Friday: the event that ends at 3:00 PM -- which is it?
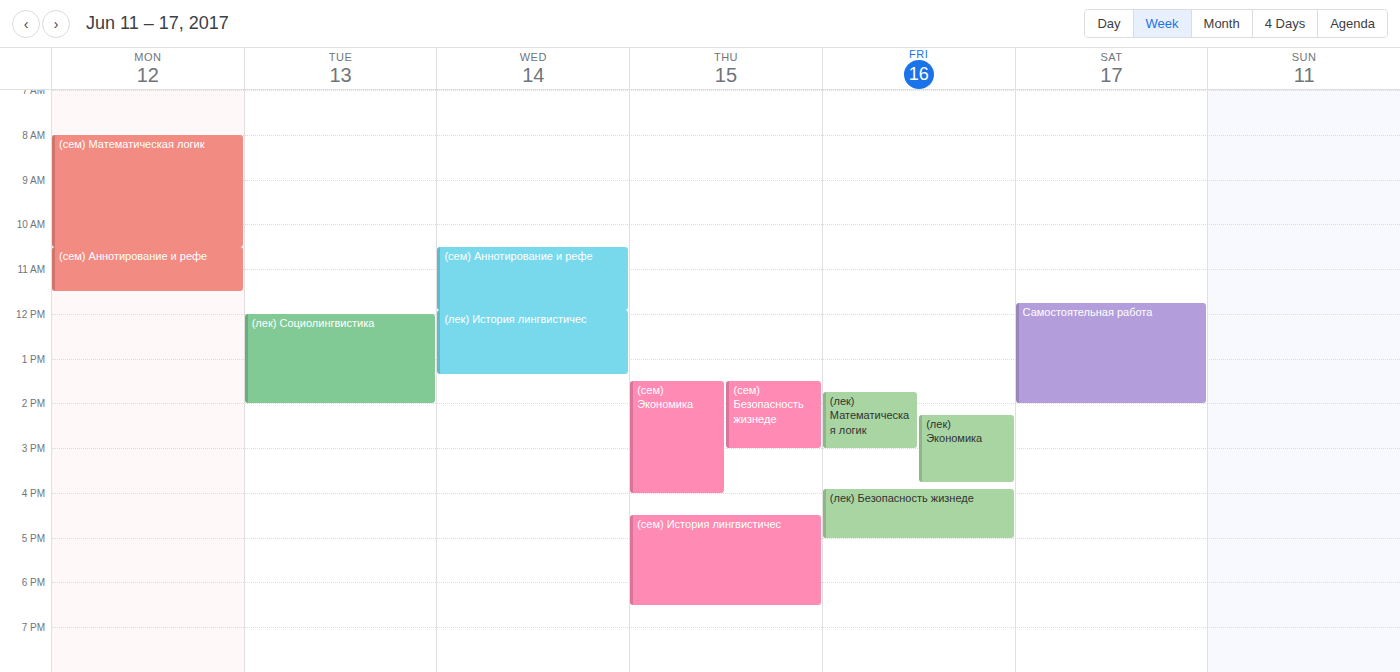
"(лек) Математическая логик"